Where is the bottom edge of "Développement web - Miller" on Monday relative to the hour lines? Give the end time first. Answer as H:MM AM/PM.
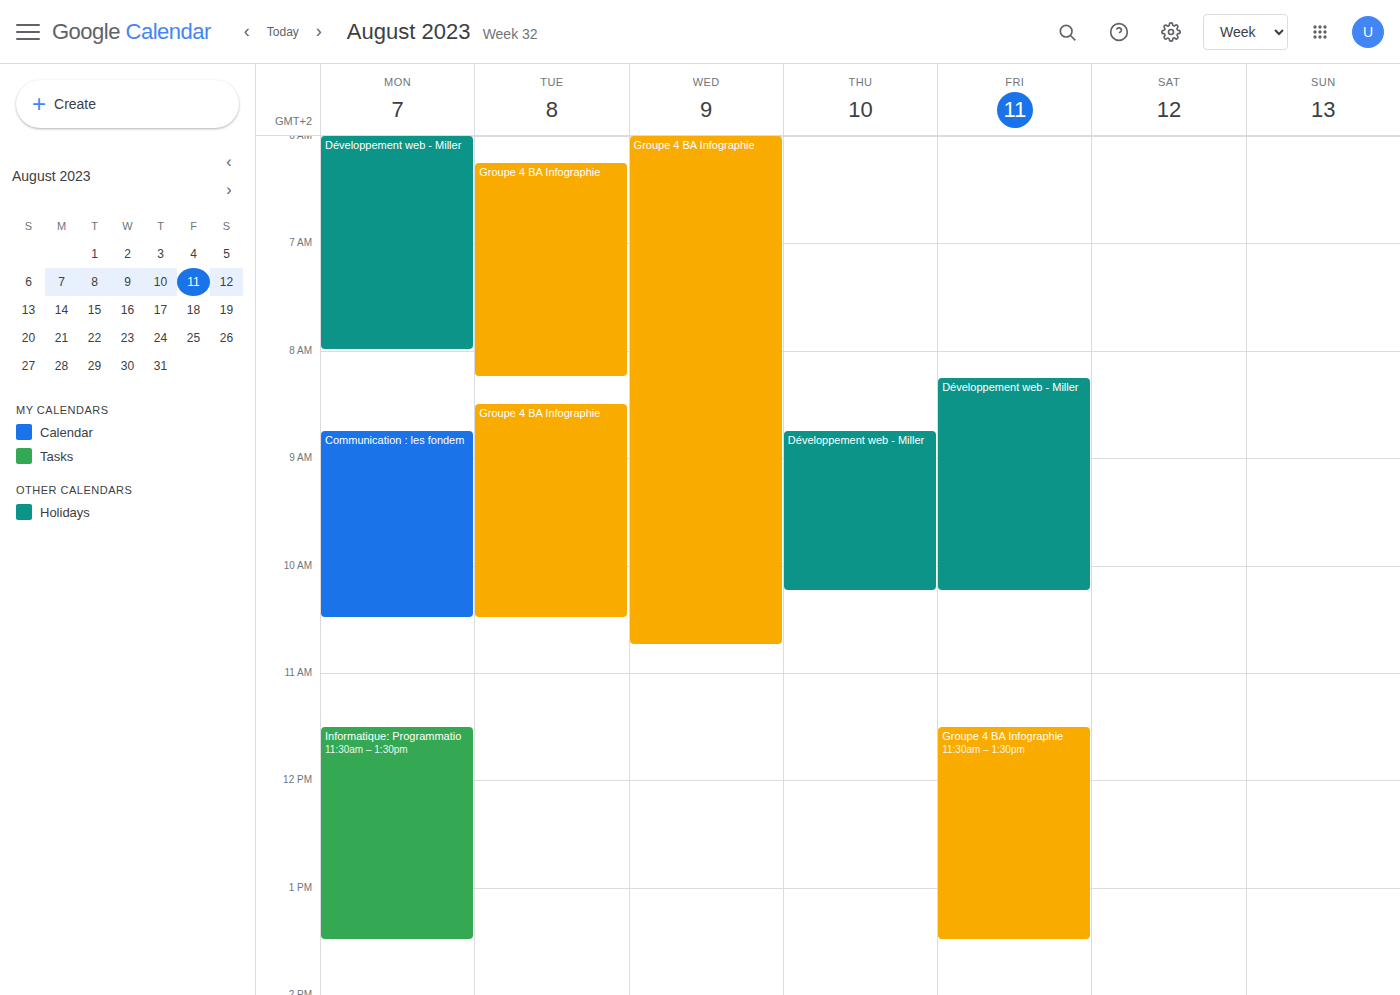
8:00 AM -- exactly on the 8 AM line.